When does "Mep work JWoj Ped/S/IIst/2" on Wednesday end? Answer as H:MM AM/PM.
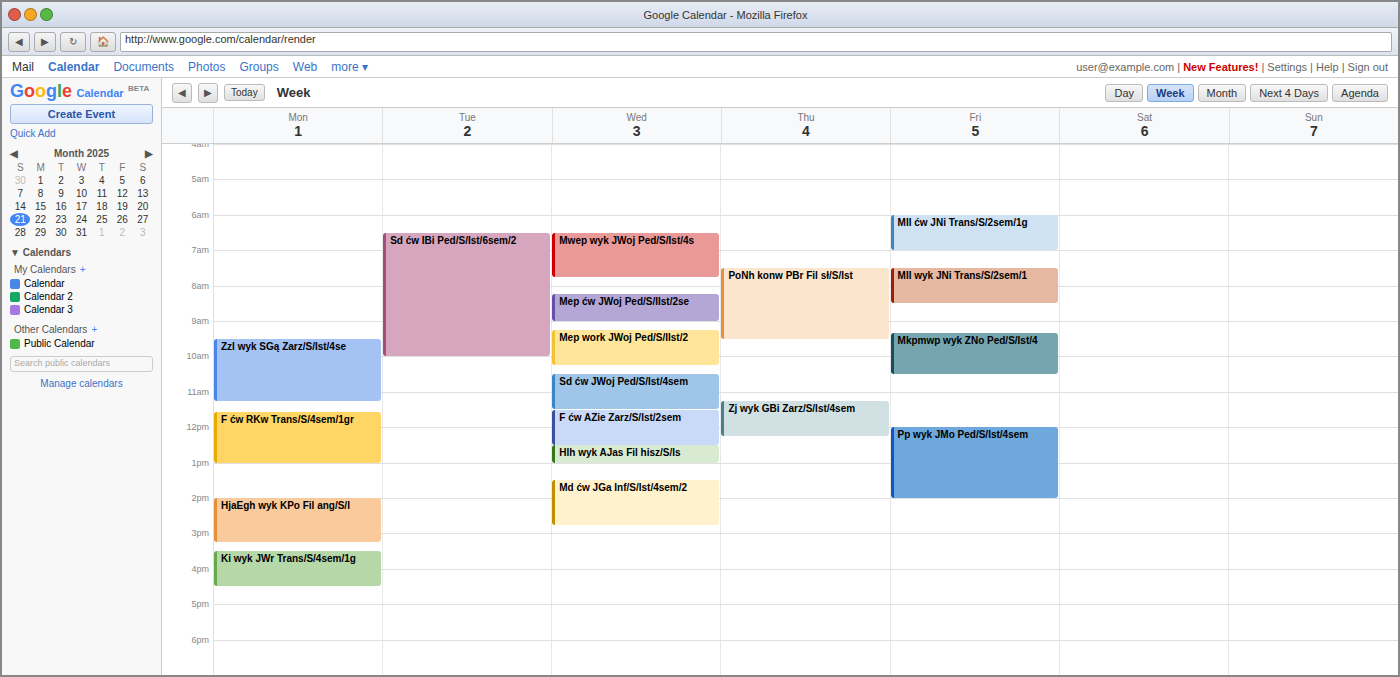
10:15 AM